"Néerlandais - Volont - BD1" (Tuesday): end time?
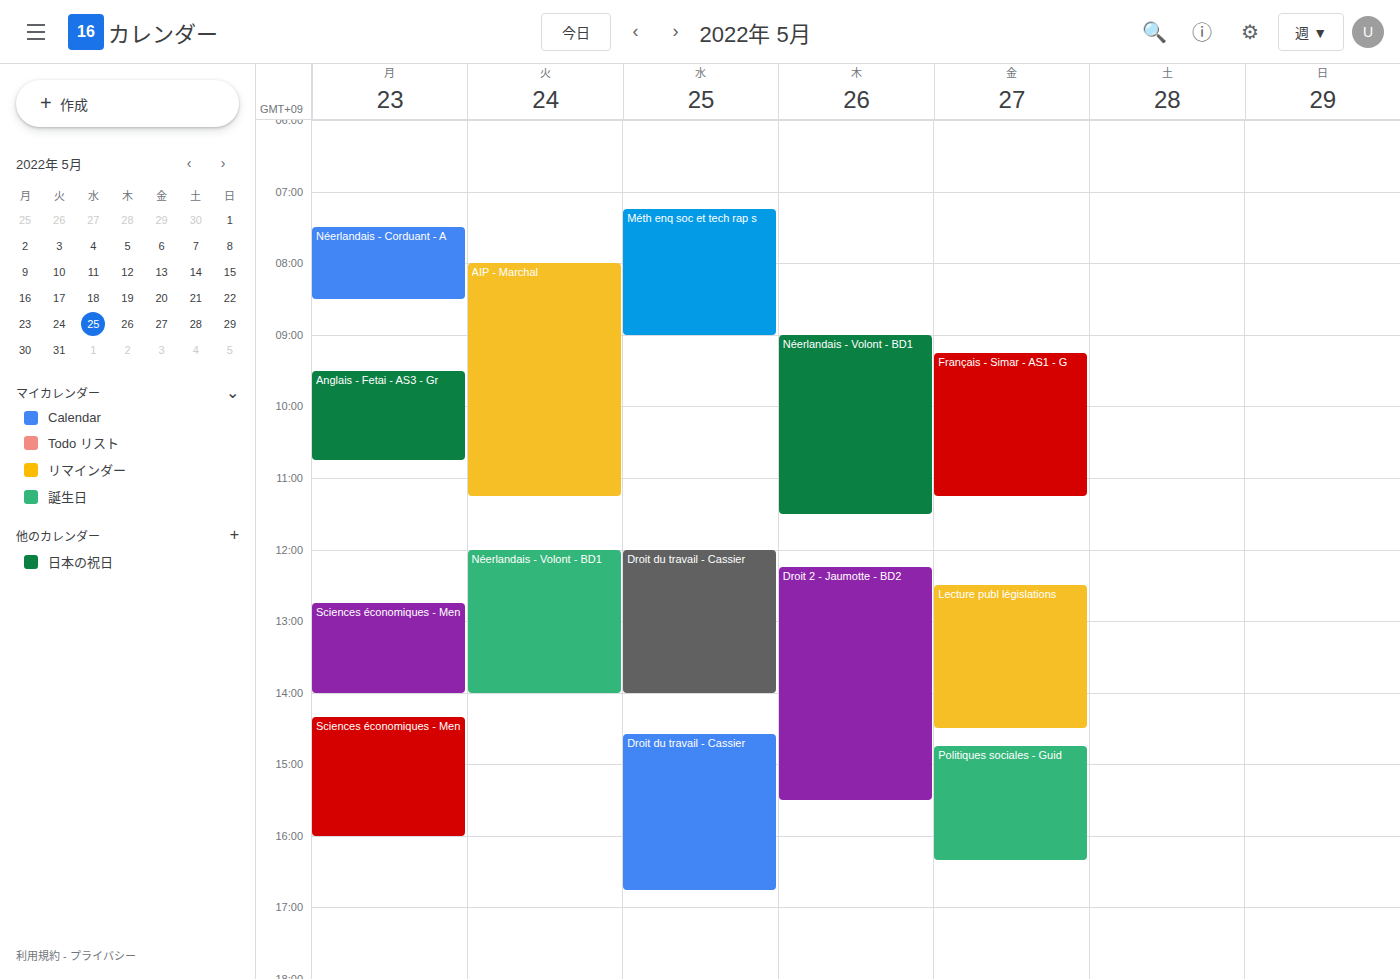
14:00